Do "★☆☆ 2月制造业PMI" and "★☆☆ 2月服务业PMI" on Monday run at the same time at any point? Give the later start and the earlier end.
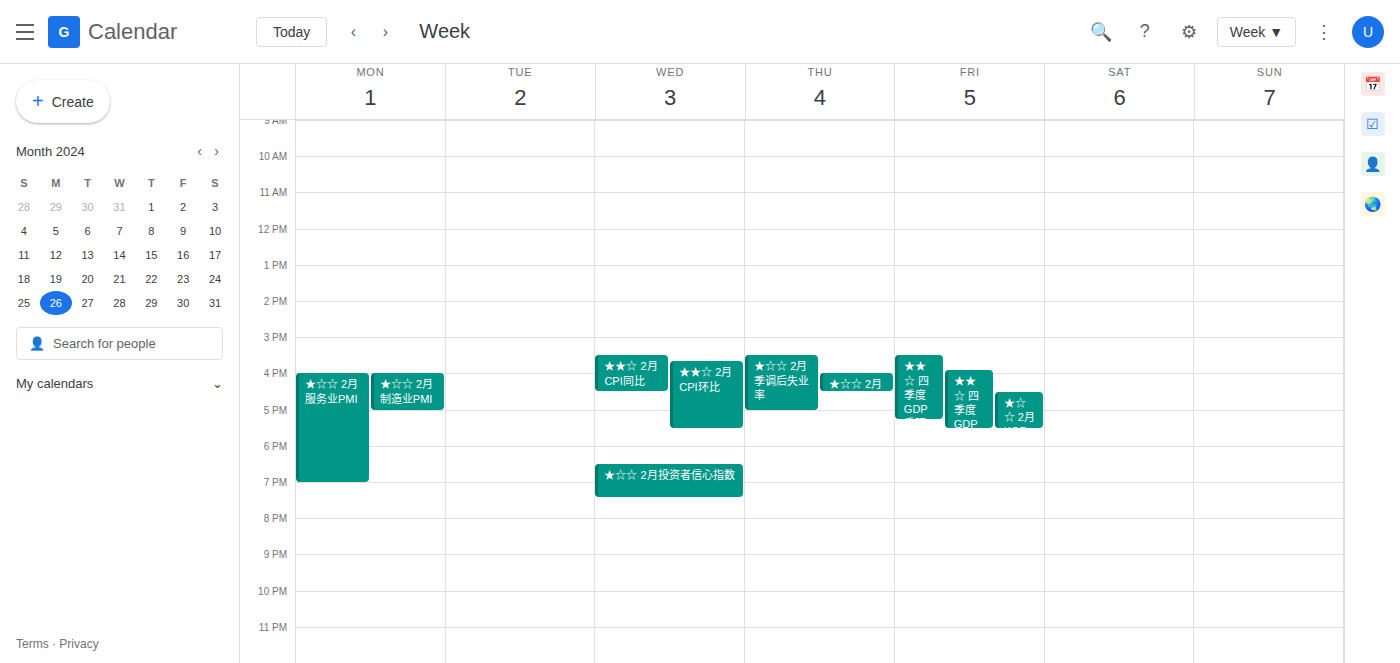
"★☆☆ 2月制造业PMI" runs 4:00 PM to 5:00 PM, inside "★☆☆ 2月服务业PMI" -- they overlap.